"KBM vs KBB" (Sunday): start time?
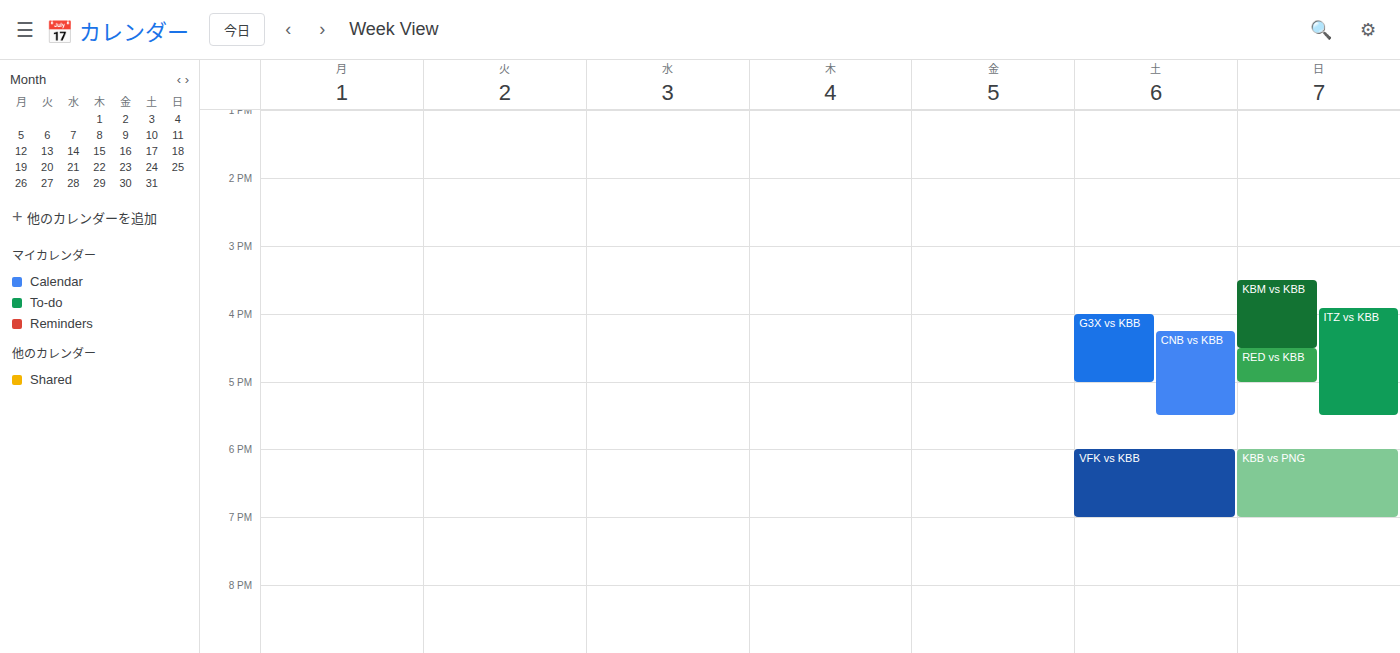
3:30 PM